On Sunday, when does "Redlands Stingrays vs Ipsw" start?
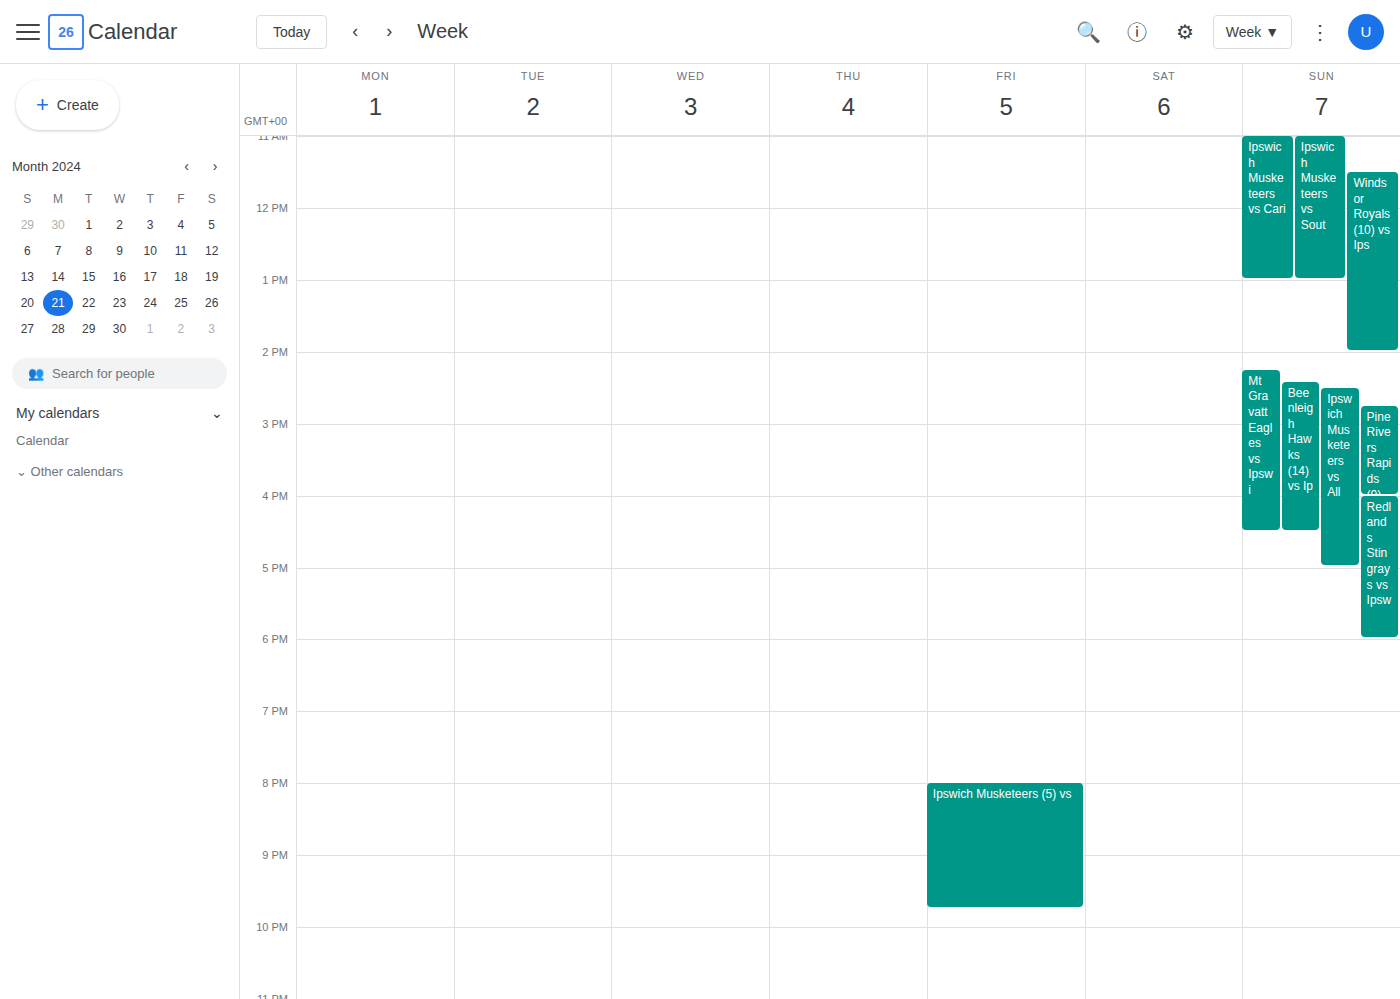
4:00 PM